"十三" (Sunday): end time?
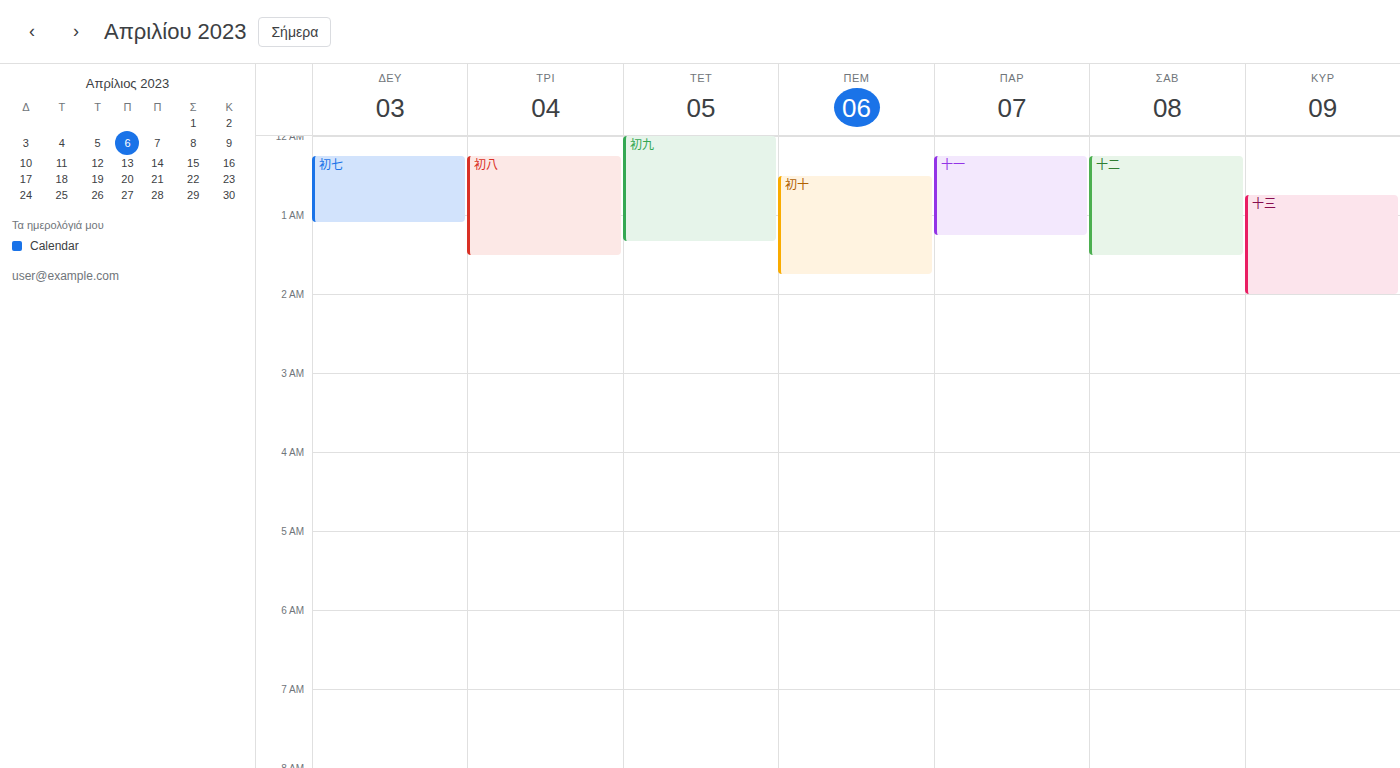
2:00 AM